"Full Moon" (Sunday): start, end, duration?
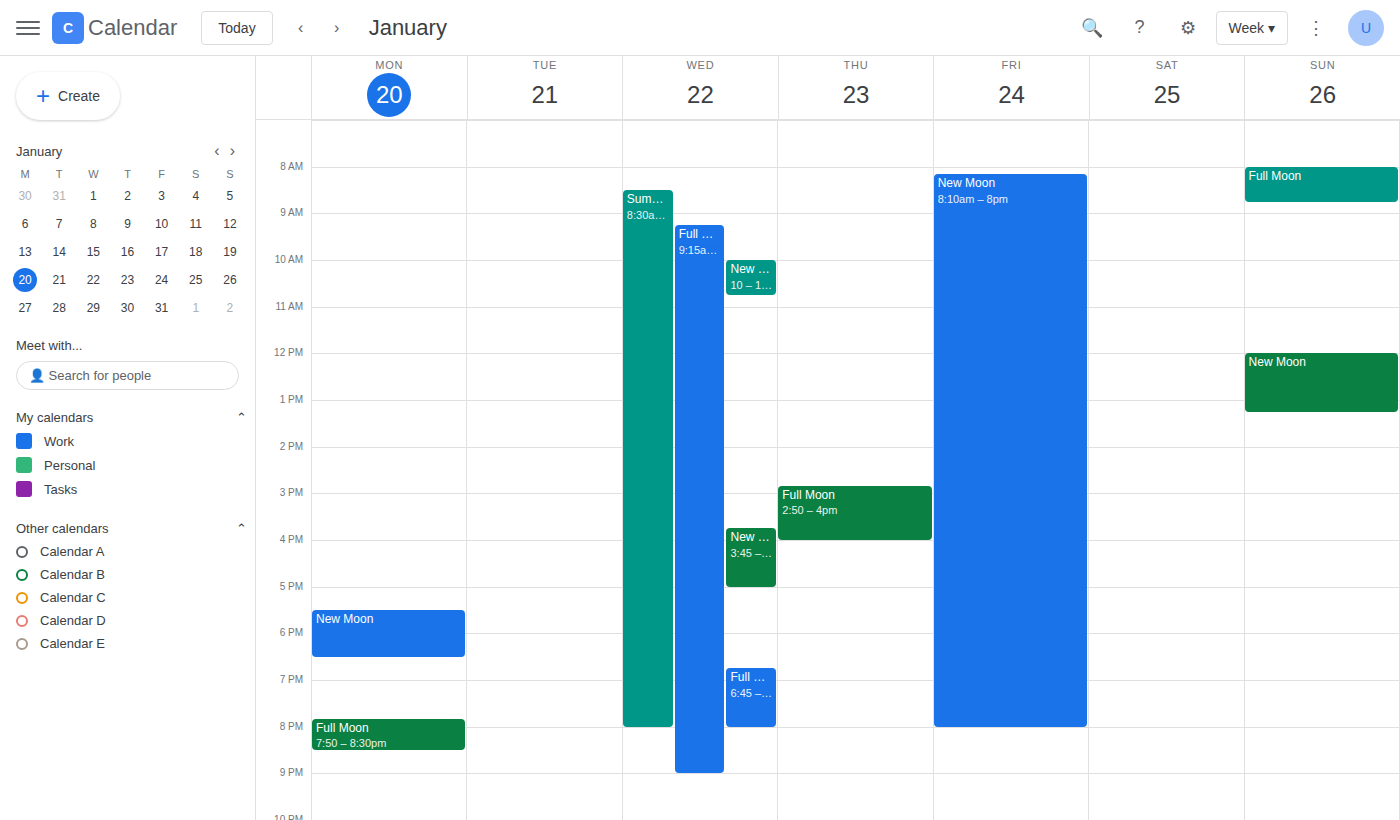
8:00 AM to 8:45 AM, 45 minutes